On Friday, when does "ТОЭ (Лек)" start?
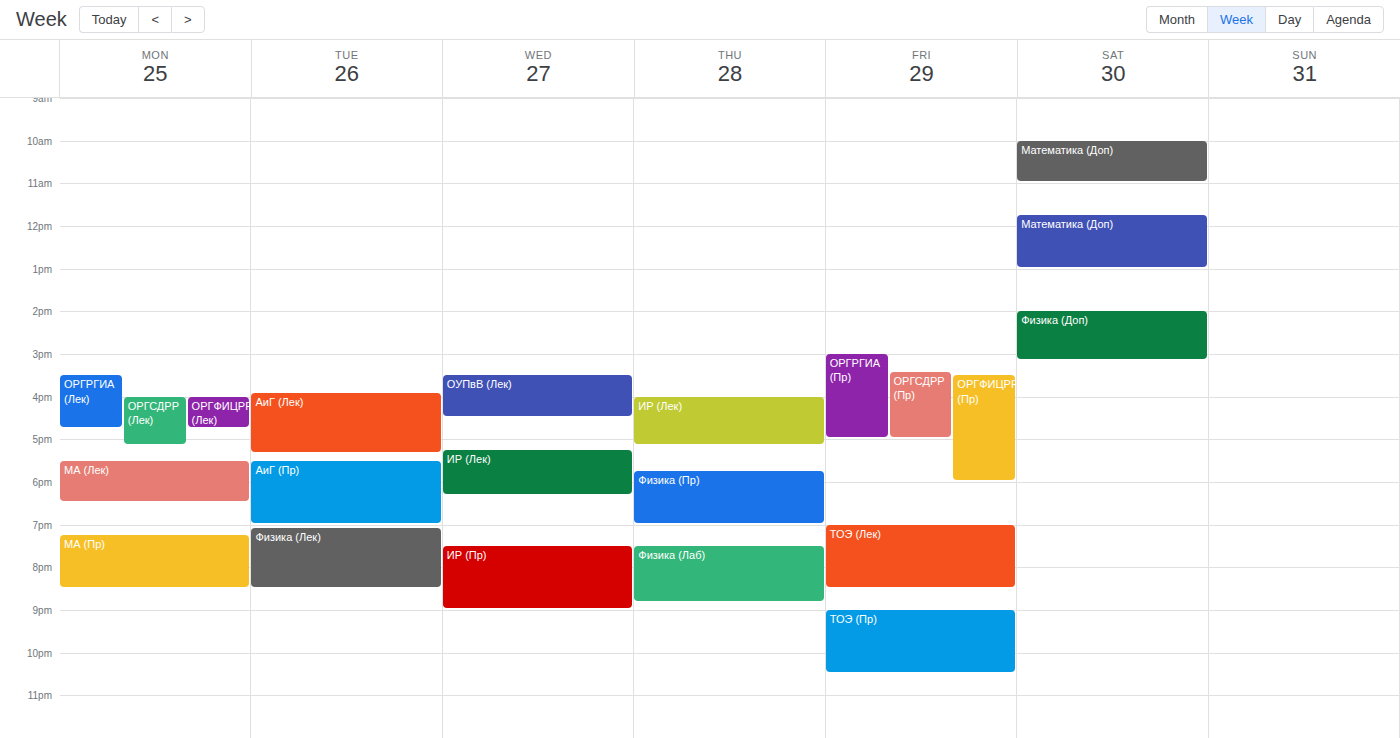
7:00 PM